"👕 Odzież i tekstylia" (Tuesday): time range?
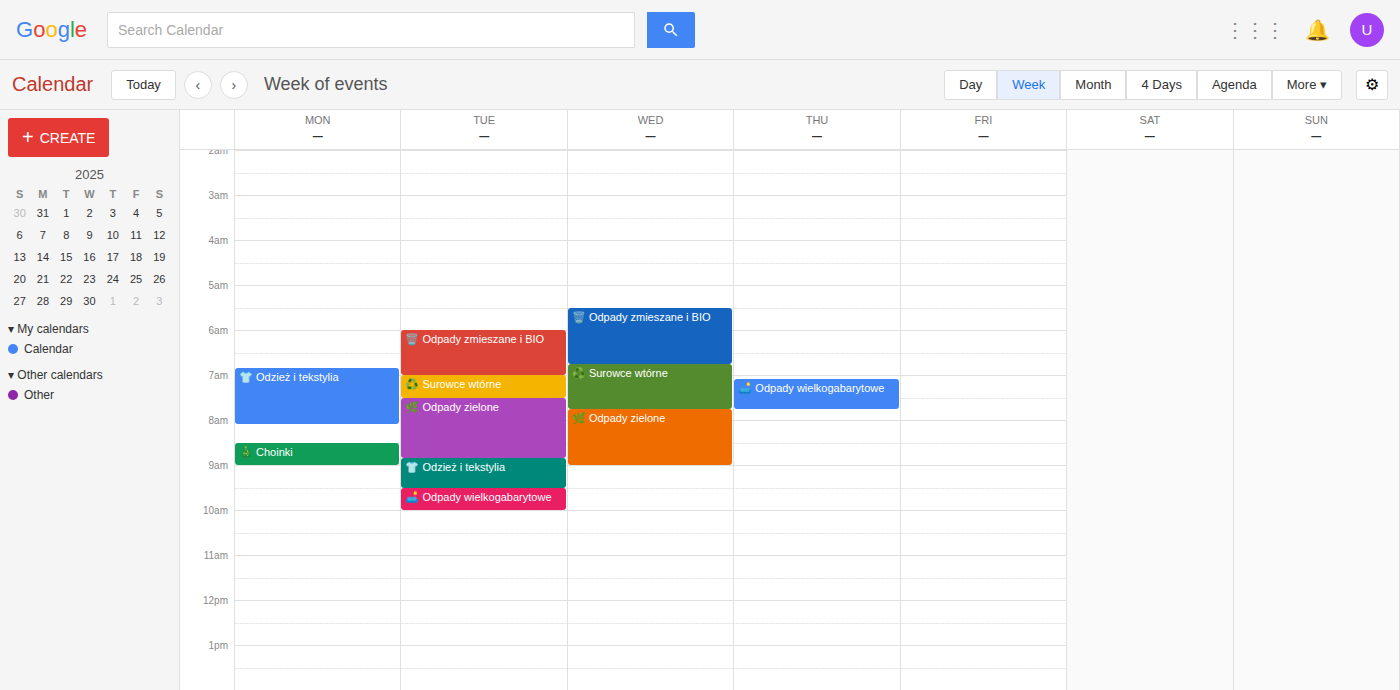
8:50 AM to 9:30 AM